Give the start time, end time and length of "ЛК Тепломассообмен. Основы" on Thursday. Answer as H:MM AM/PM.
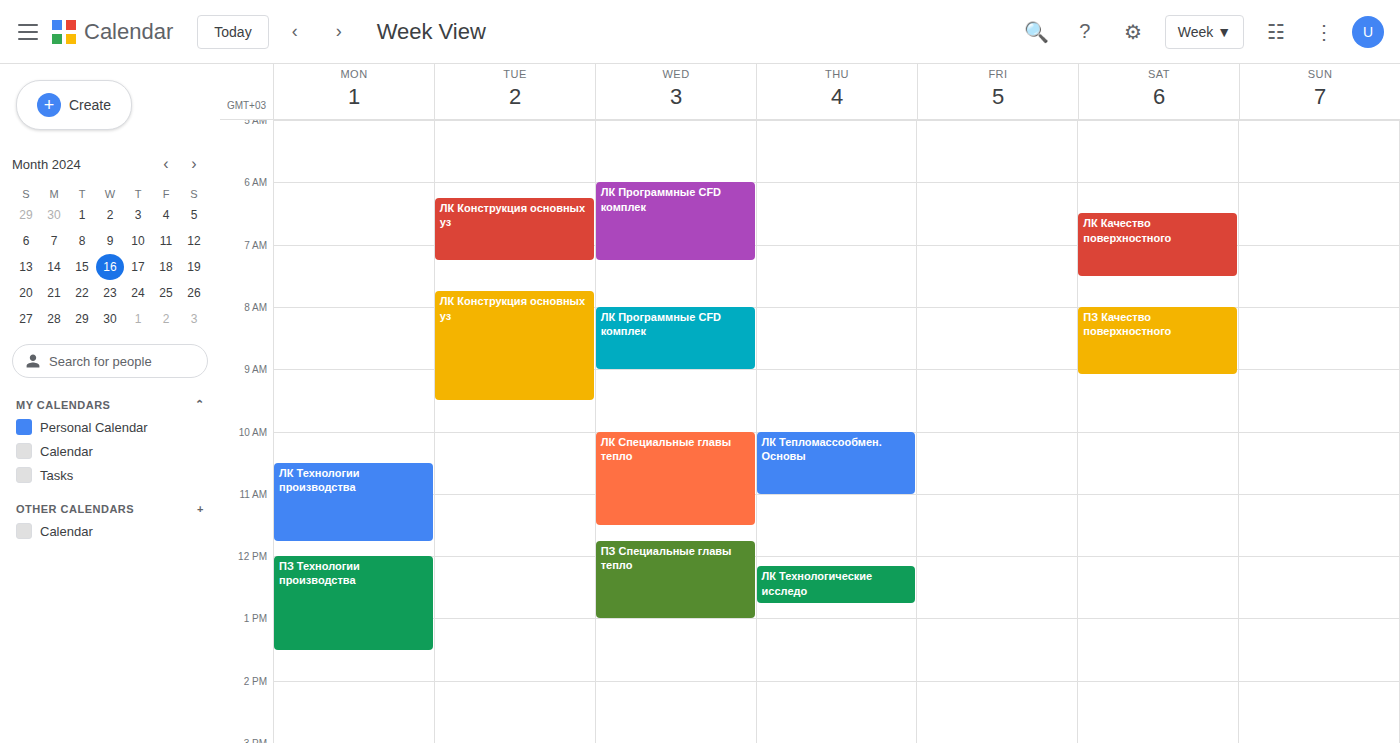
10:00 AM to 11:00 AM, 1 hour